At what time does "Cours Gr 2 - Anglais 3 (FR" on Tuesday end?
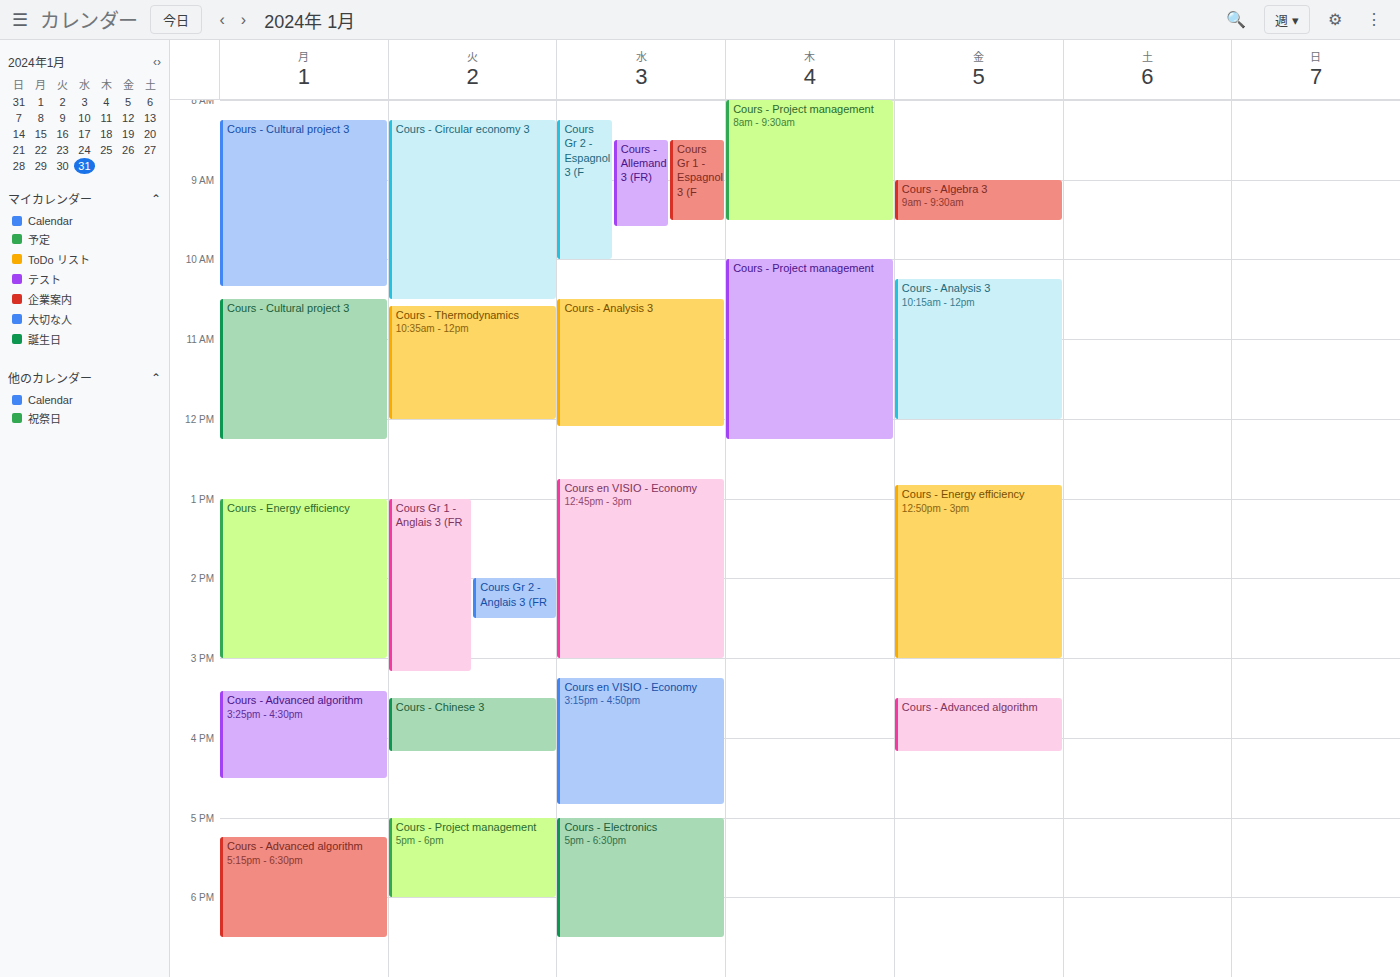
14:30